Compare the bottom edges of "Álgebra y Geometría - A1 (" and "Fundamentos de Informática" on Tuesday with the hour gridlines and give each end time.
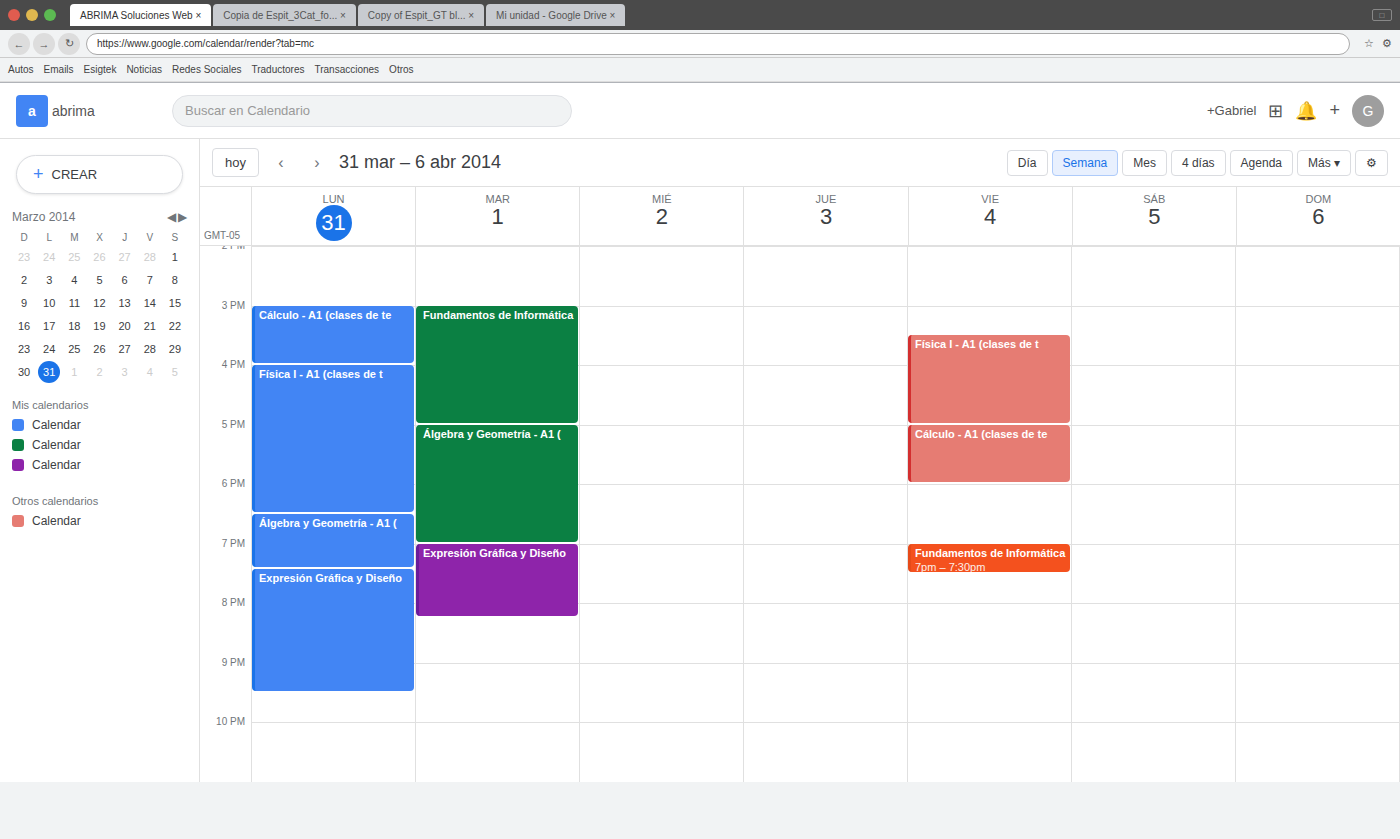
"Álgebra y Geometría - A1 (": 19:00, exactly on the 19:00 line. "Fundamentos de Informática": 17:00, exactly on the 17:00 line.